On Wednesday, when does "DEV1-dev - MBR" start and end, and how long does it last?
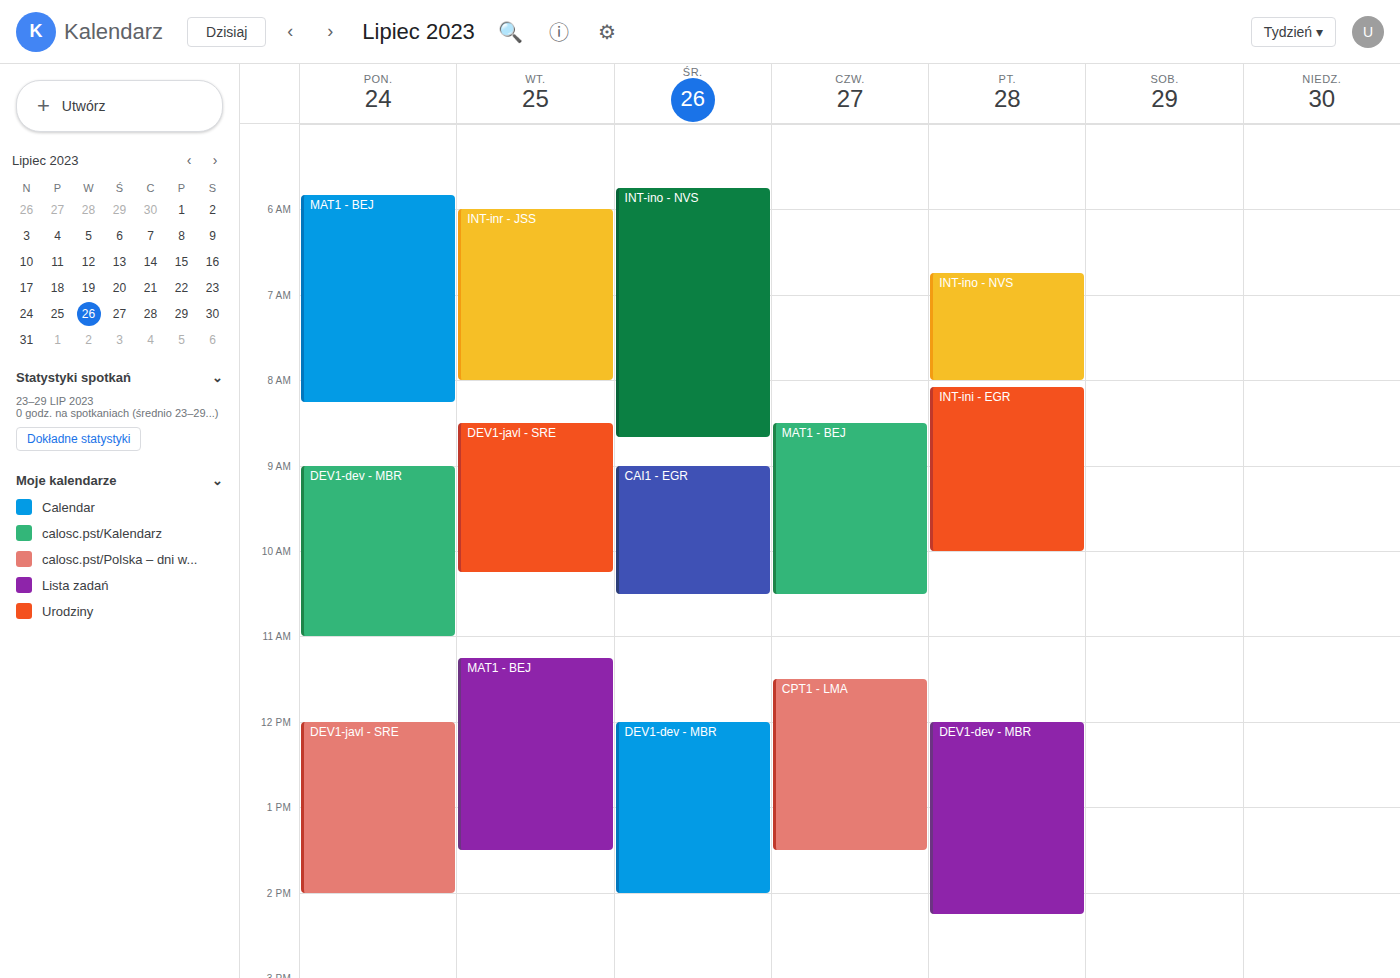
12:00 PM to 2:00 PM, 2 hours